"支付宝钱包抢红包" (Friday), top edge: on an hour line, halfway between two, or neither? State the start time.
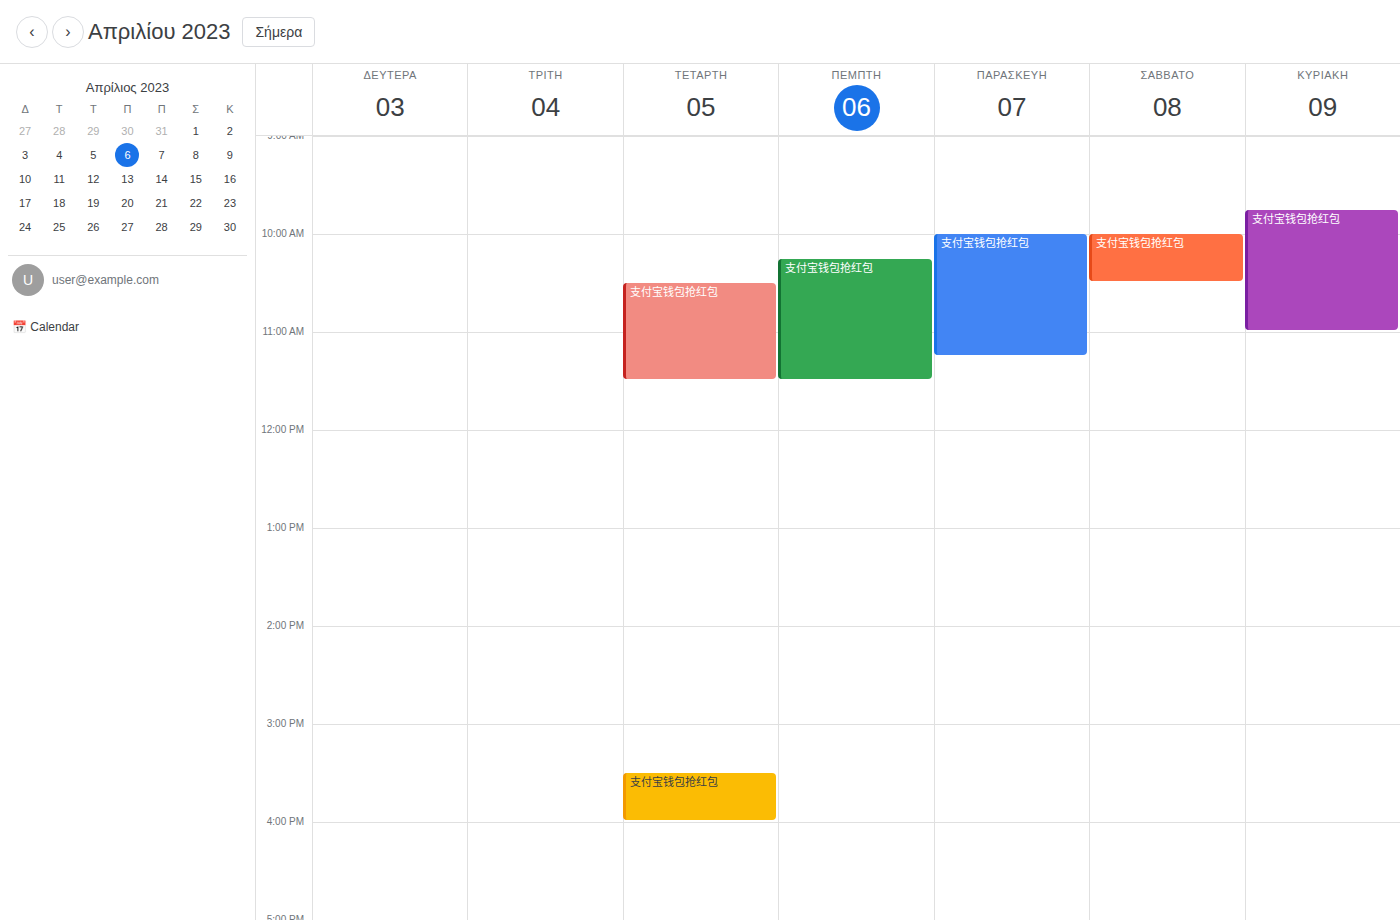
10:00 AM -- exactly on the 10 AM line.